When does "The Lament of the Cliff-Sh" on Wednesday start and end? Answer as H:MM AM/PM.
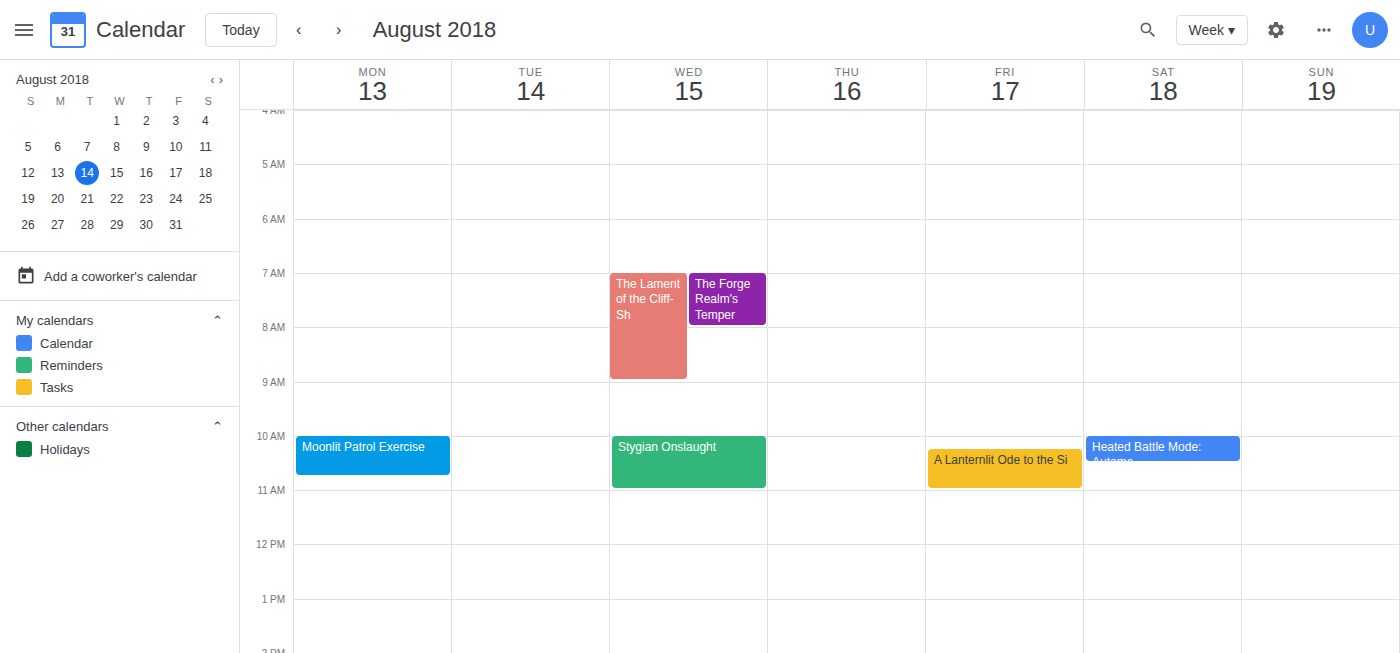
7:00 AM to 9:00 AM